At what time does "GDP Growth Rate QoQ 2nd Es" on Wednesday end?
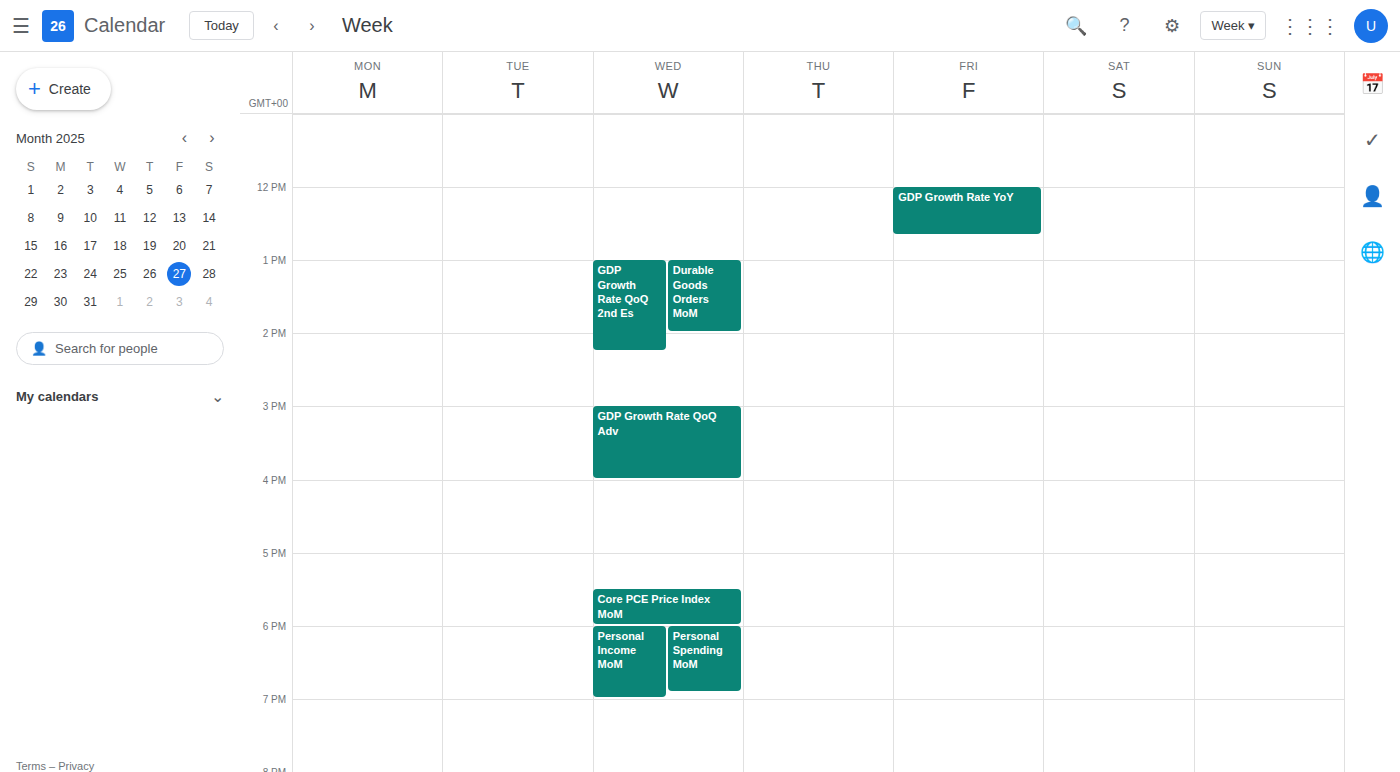
2:15 PM